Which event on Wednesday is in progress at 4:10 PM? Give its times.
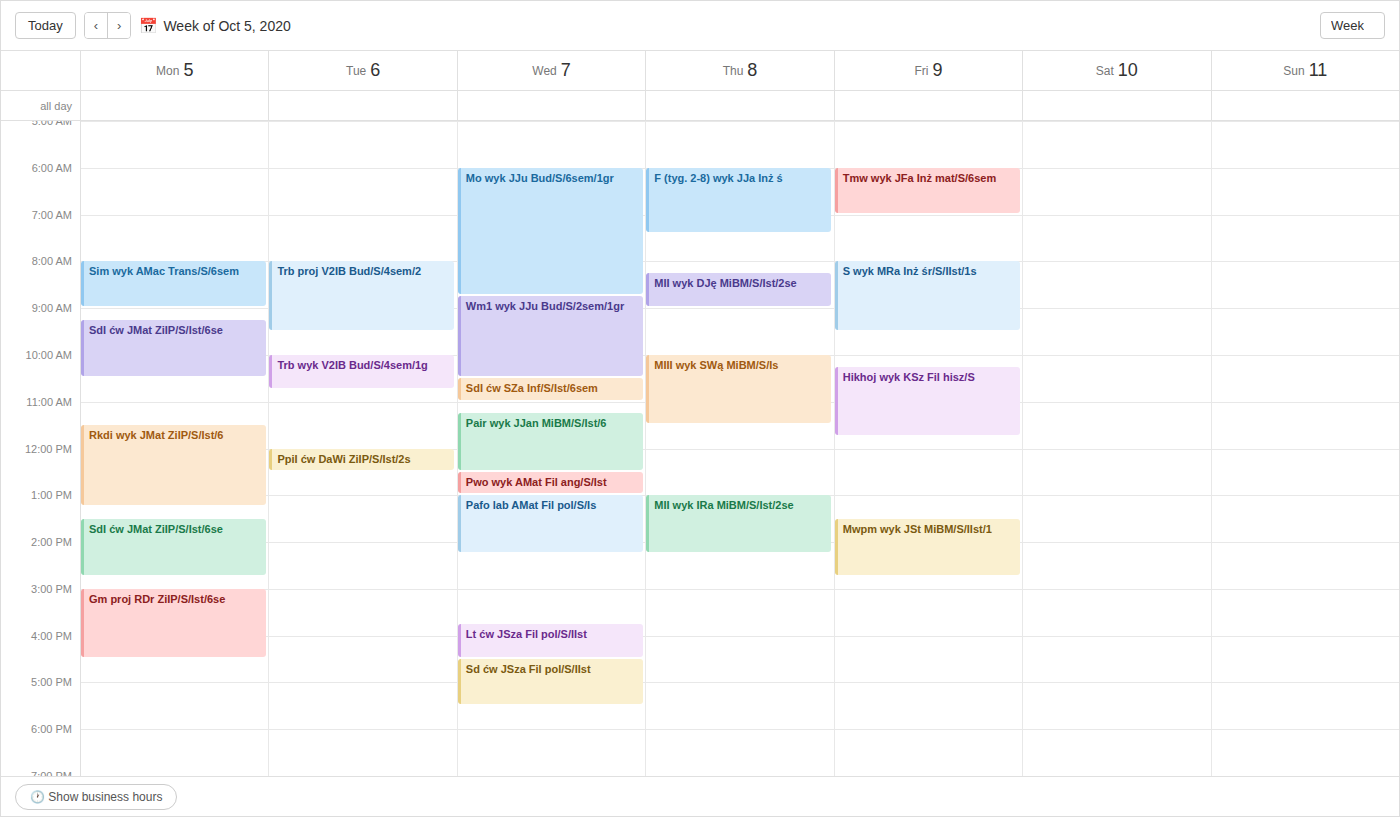
"Lt ćw JSza Fil pol/S/IIst", 3:45 PM to 4:30 PM